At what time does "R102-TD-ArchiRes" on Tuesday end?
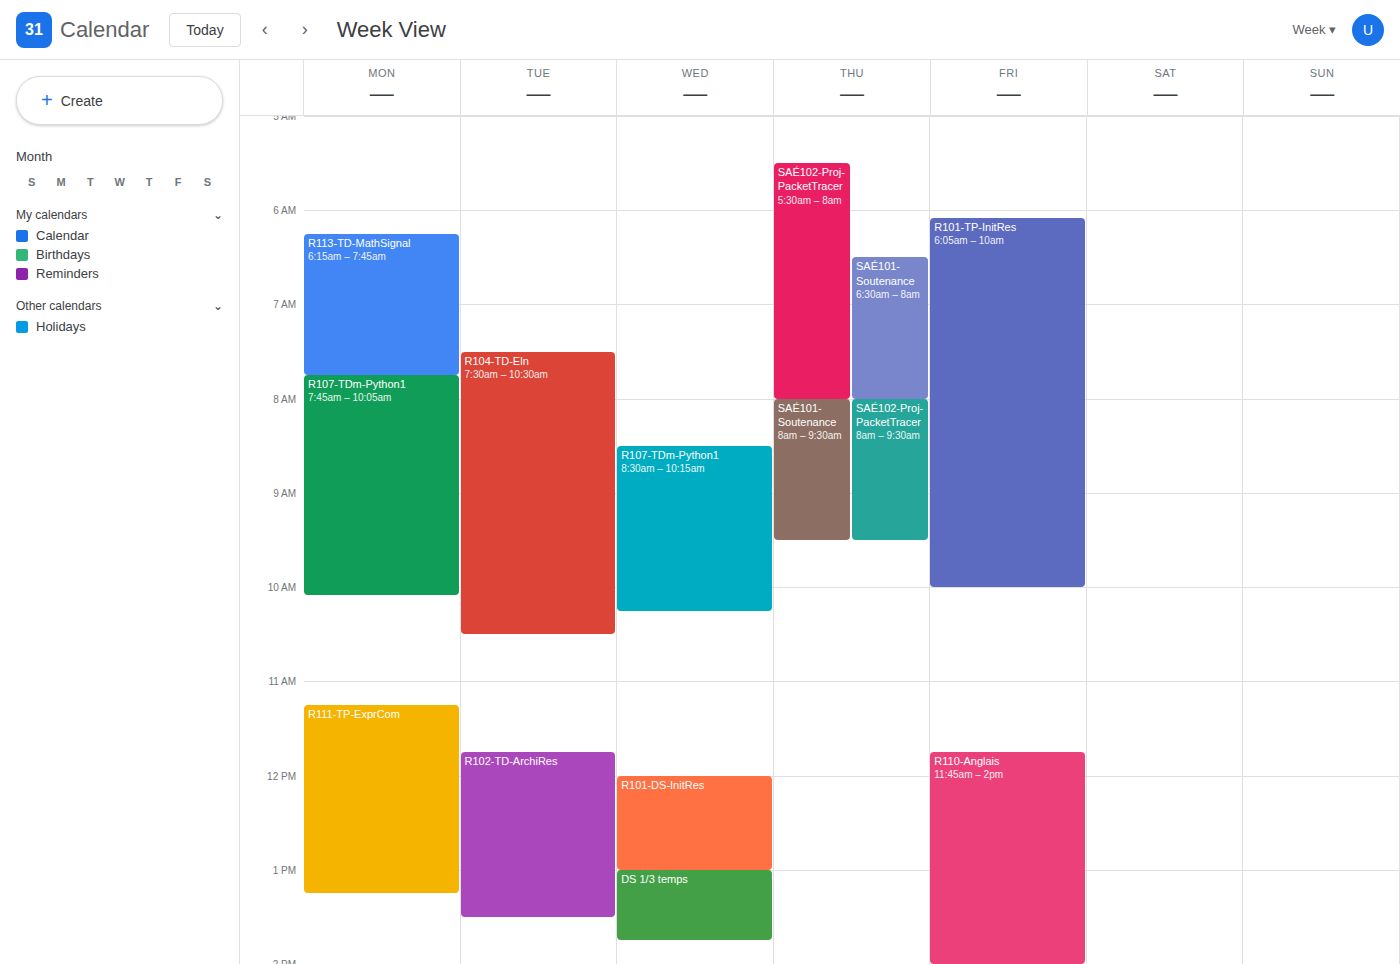
13:30